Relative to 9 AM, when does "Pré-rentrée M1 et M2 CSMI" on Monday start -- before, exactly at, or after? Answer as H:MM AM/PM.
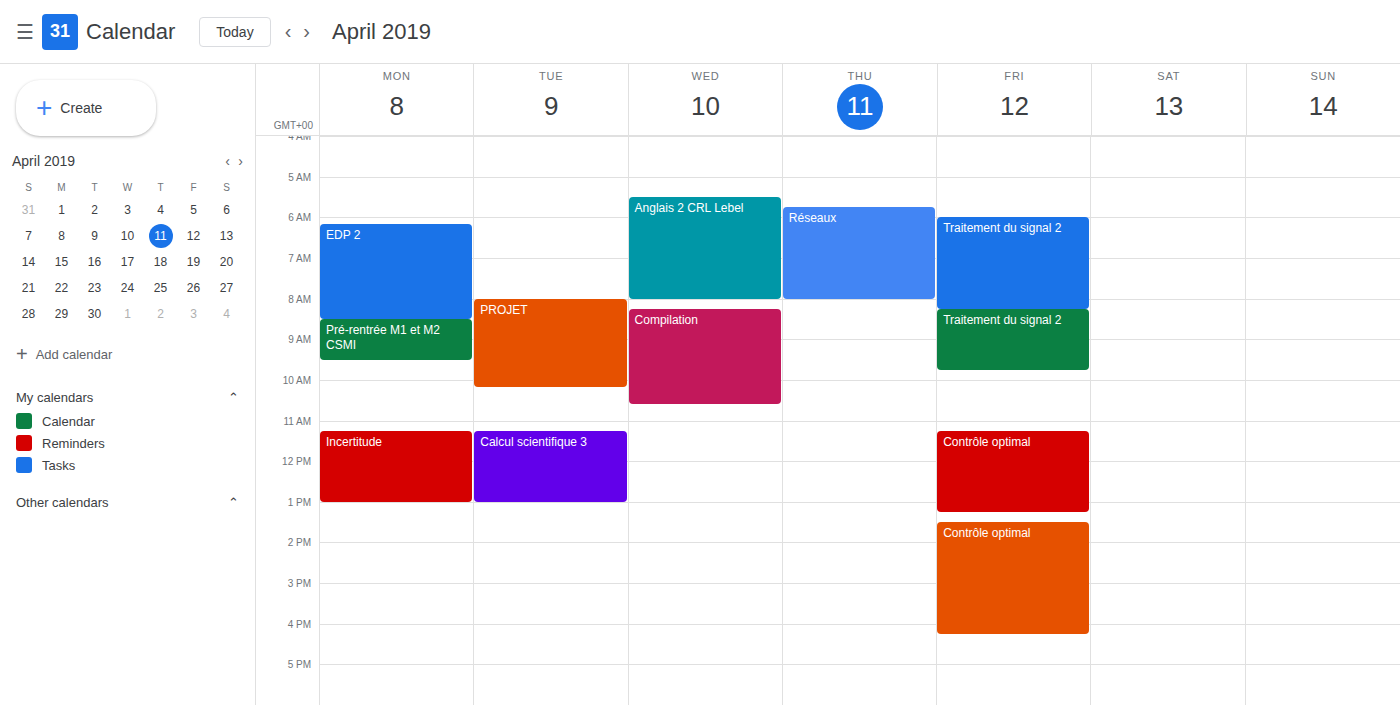
8:30 AM -- before 9 AM, 30 minutes above the 9 AM line.